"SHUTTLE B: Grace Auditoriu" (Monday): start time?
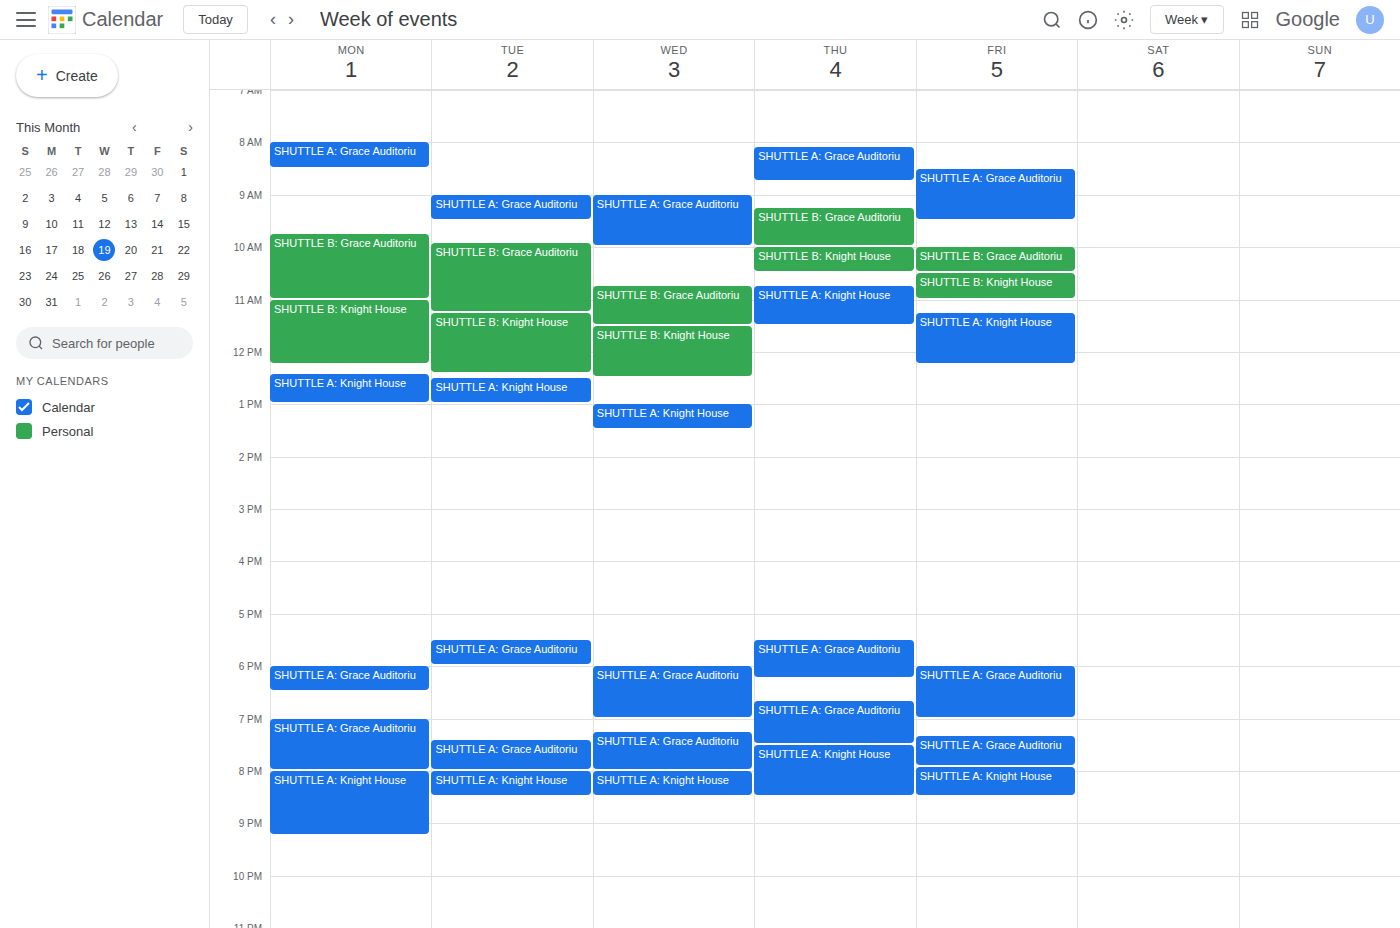
9:45 AM